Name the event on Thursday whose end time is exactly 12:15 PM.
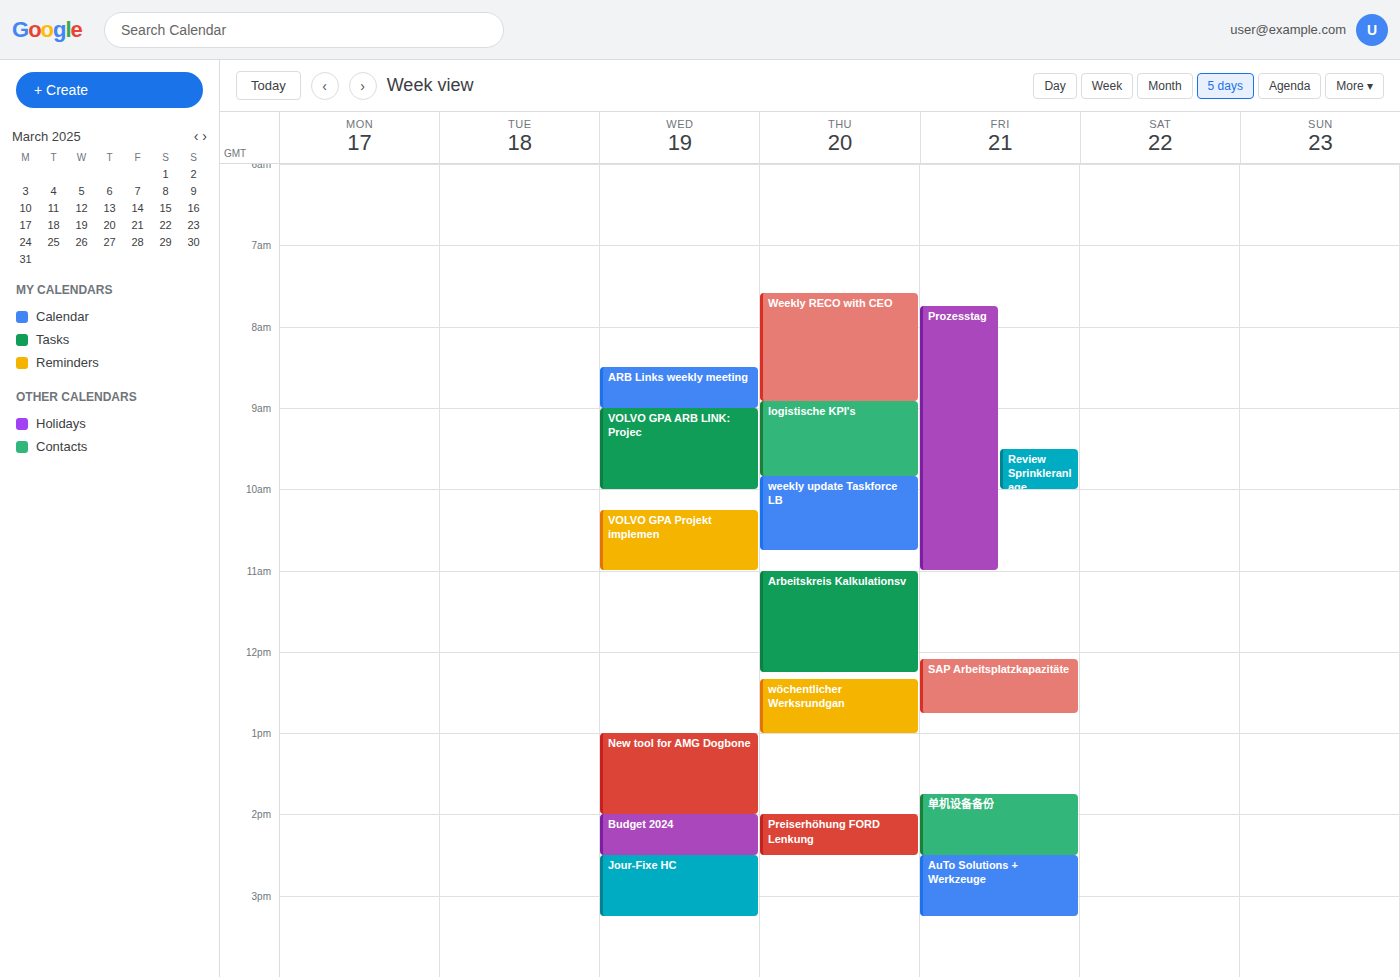
"Arbeitskreis Kalkulationsv"